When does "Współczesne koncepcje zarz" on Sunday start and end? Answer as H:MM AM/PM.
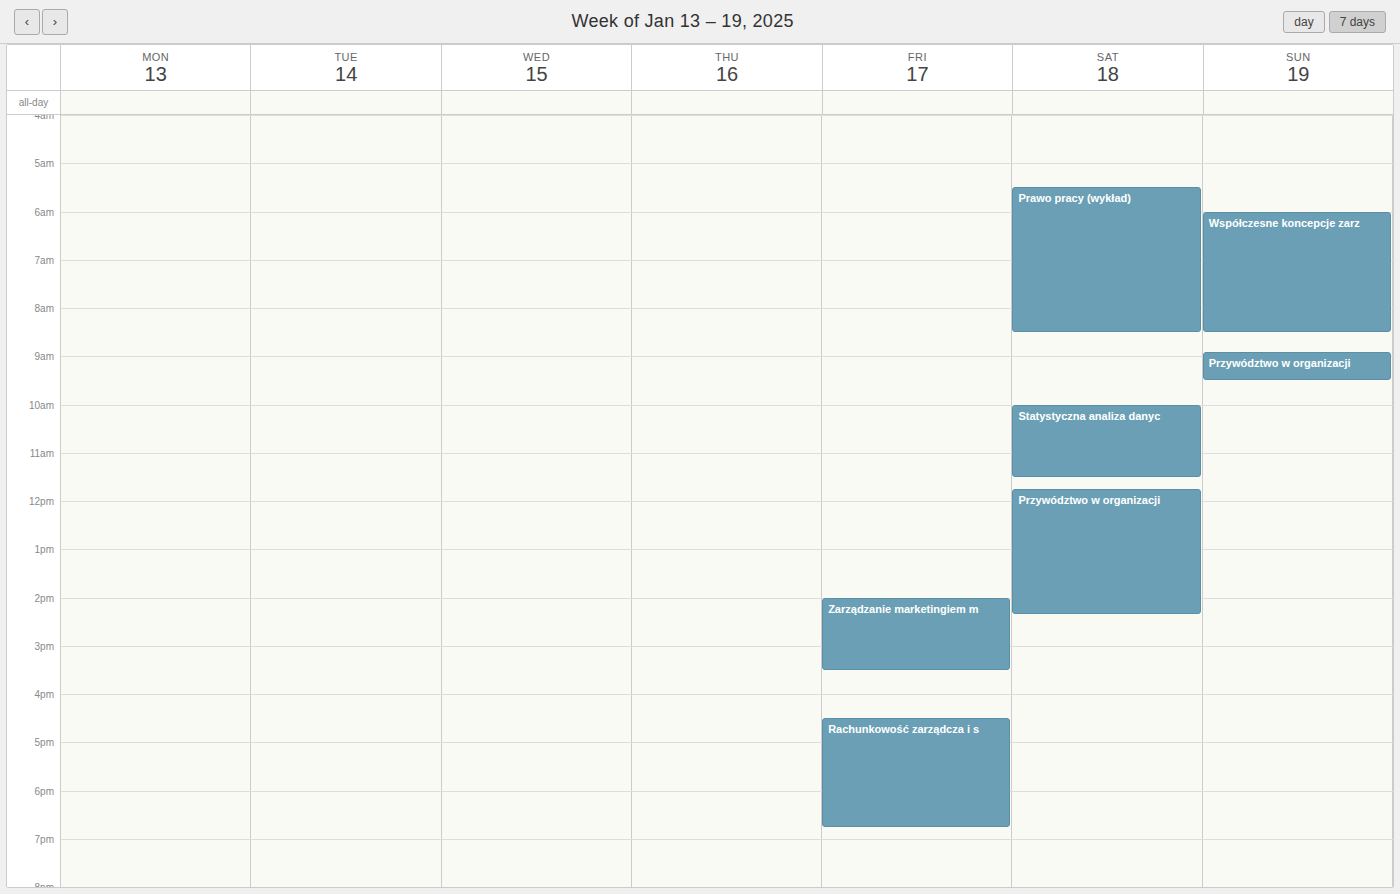
6:00 AM to 8:30 AM